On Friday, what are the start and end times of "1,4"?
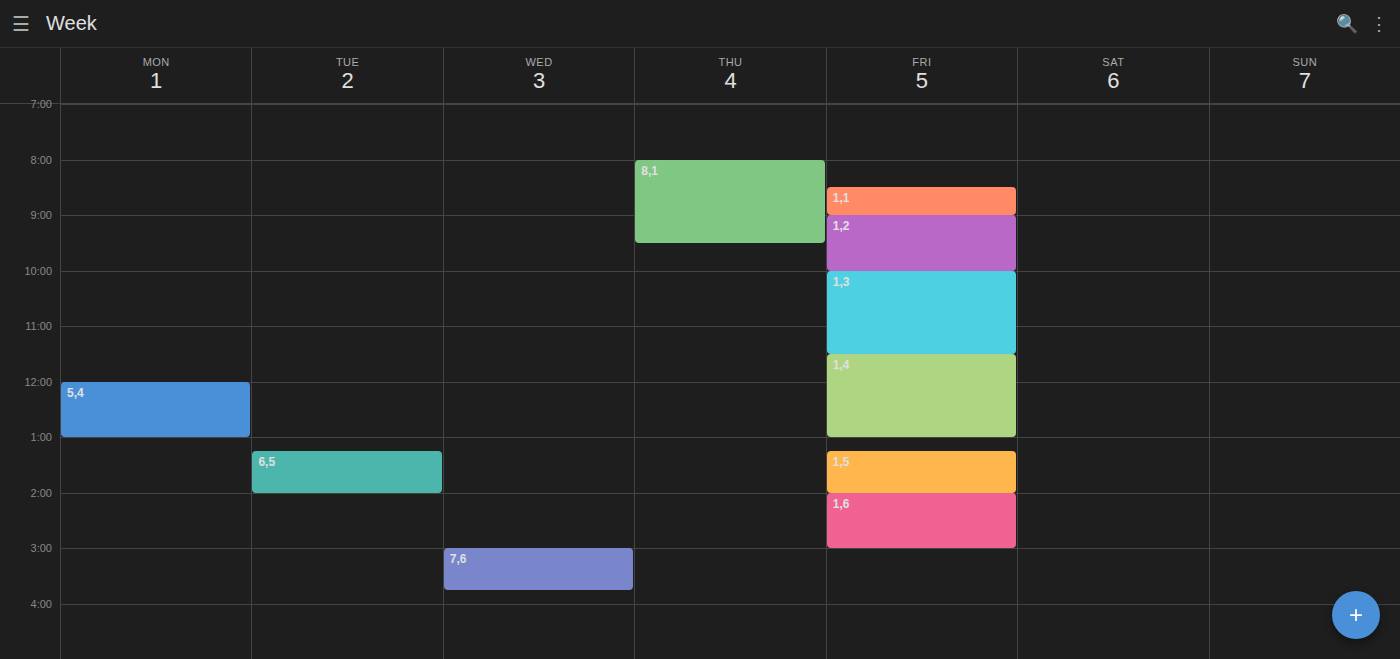
11:30 AM to 1:00 PM